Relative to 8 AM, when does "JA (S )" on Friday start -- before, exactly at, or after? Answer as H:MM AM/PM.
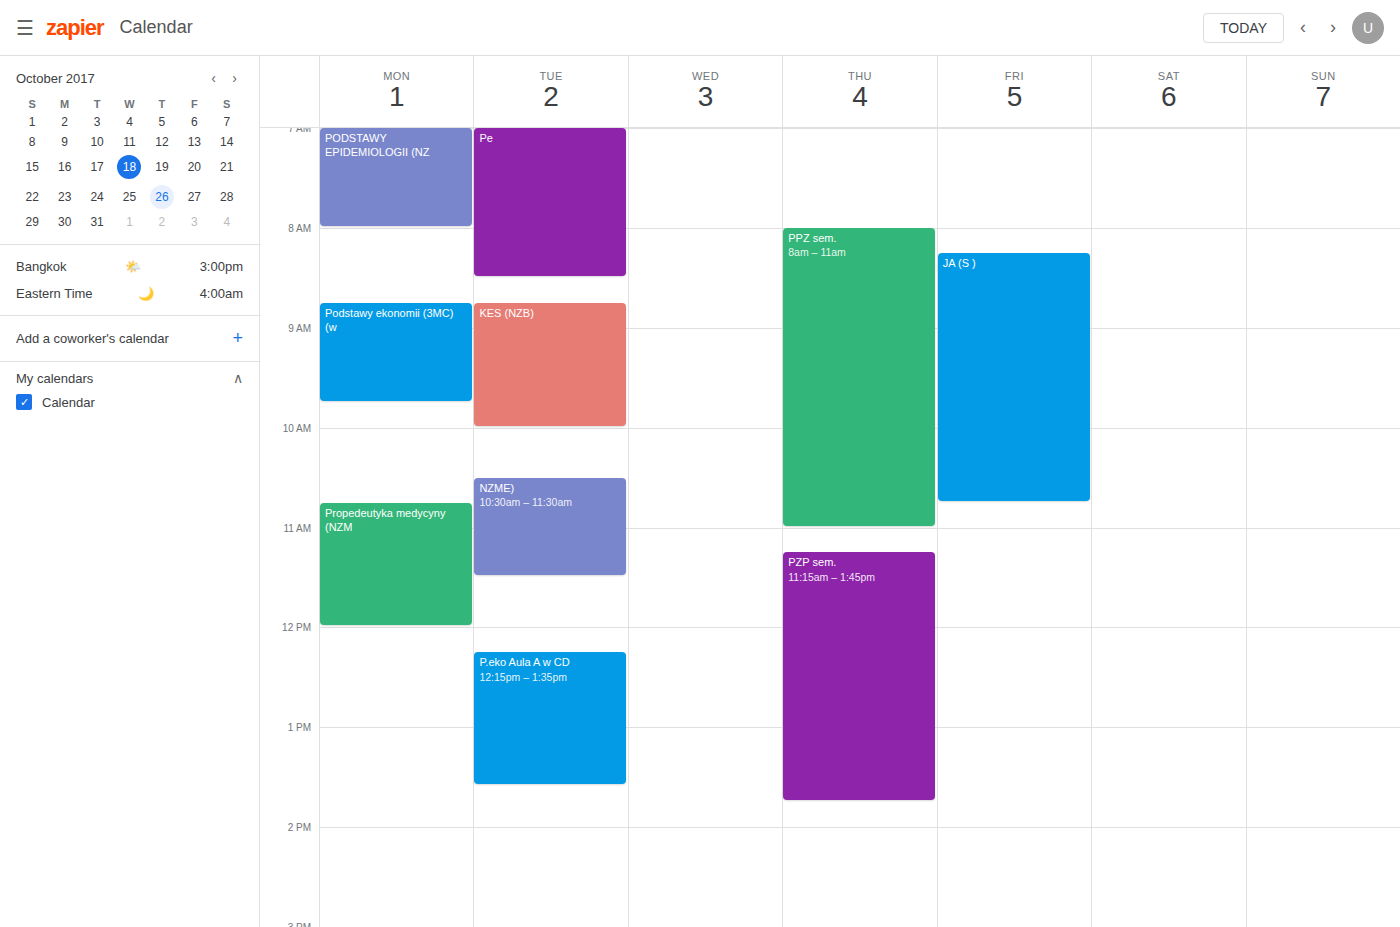
8:15 AM -- after 8 AM, 15 minutes below the 8 AM line.